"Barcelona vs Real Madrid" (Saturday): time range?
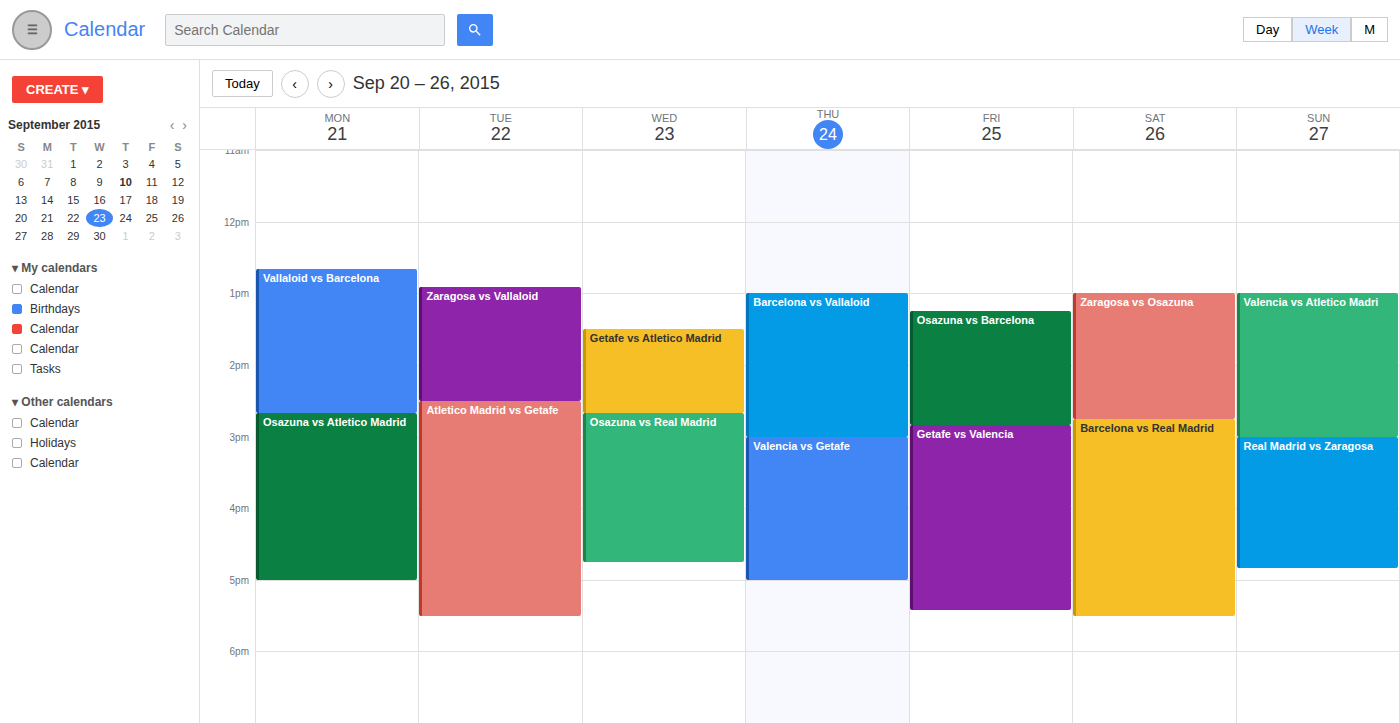
2:45 PM to 5:30 PM